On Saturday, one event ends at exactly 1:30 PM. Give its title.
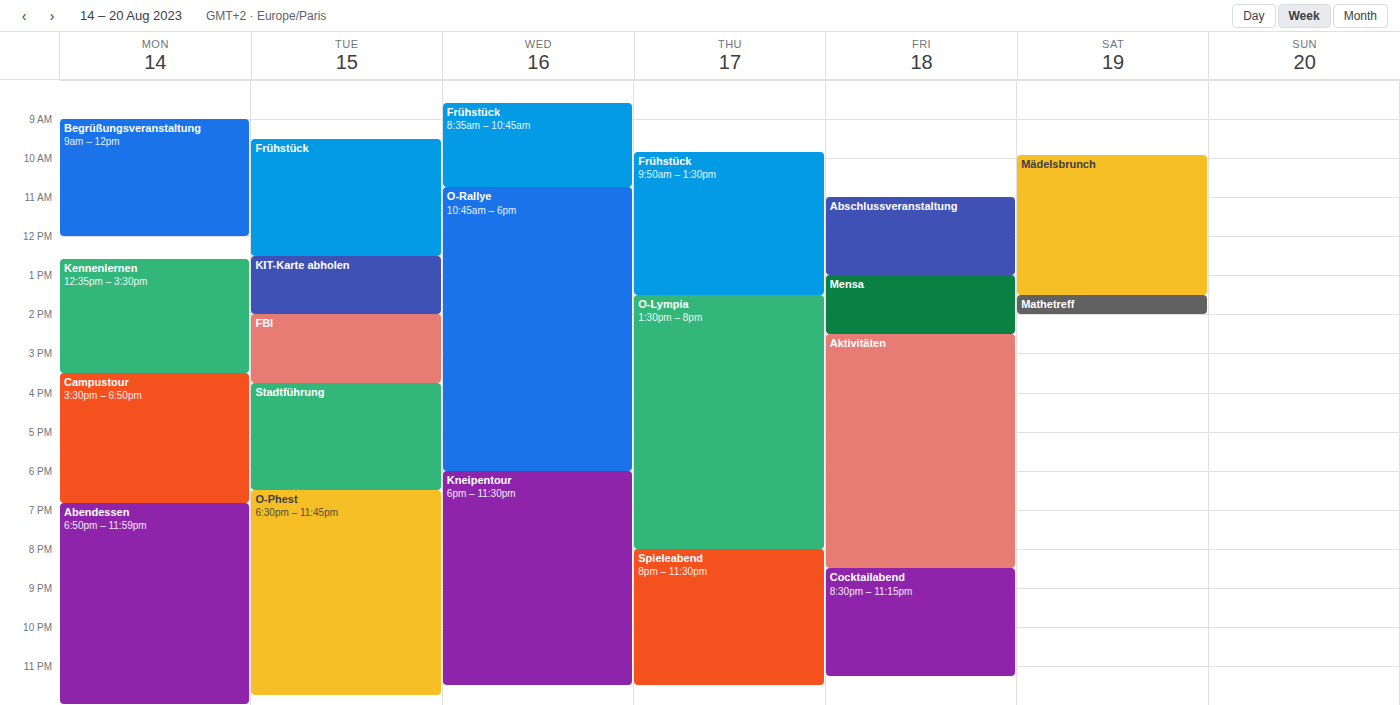
"Mädelsbrunch"